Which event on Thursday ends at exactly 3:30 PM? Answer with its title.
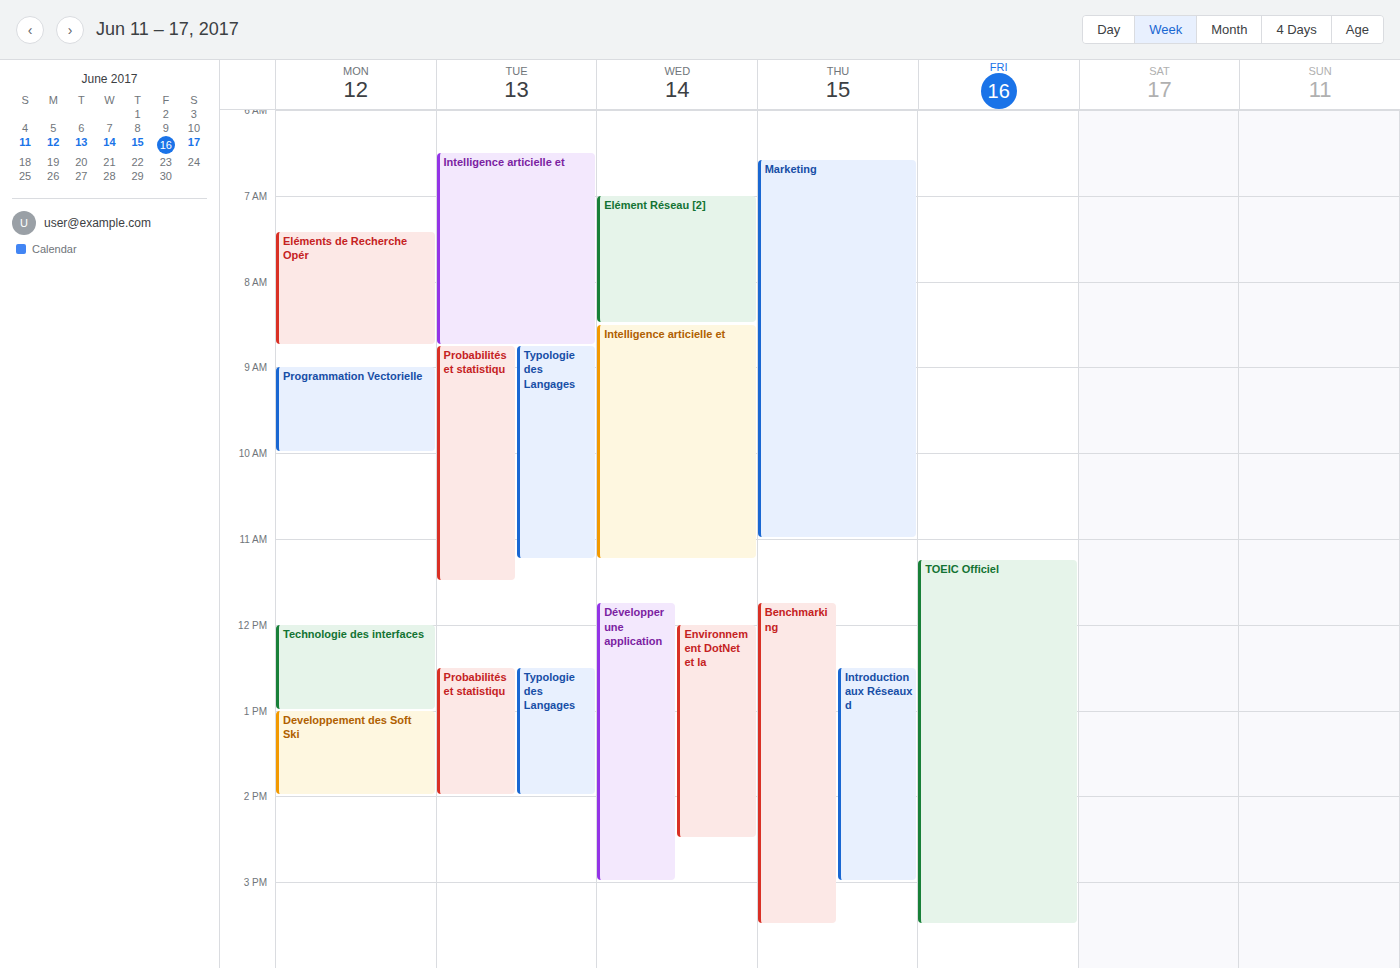
"Benchmarking"